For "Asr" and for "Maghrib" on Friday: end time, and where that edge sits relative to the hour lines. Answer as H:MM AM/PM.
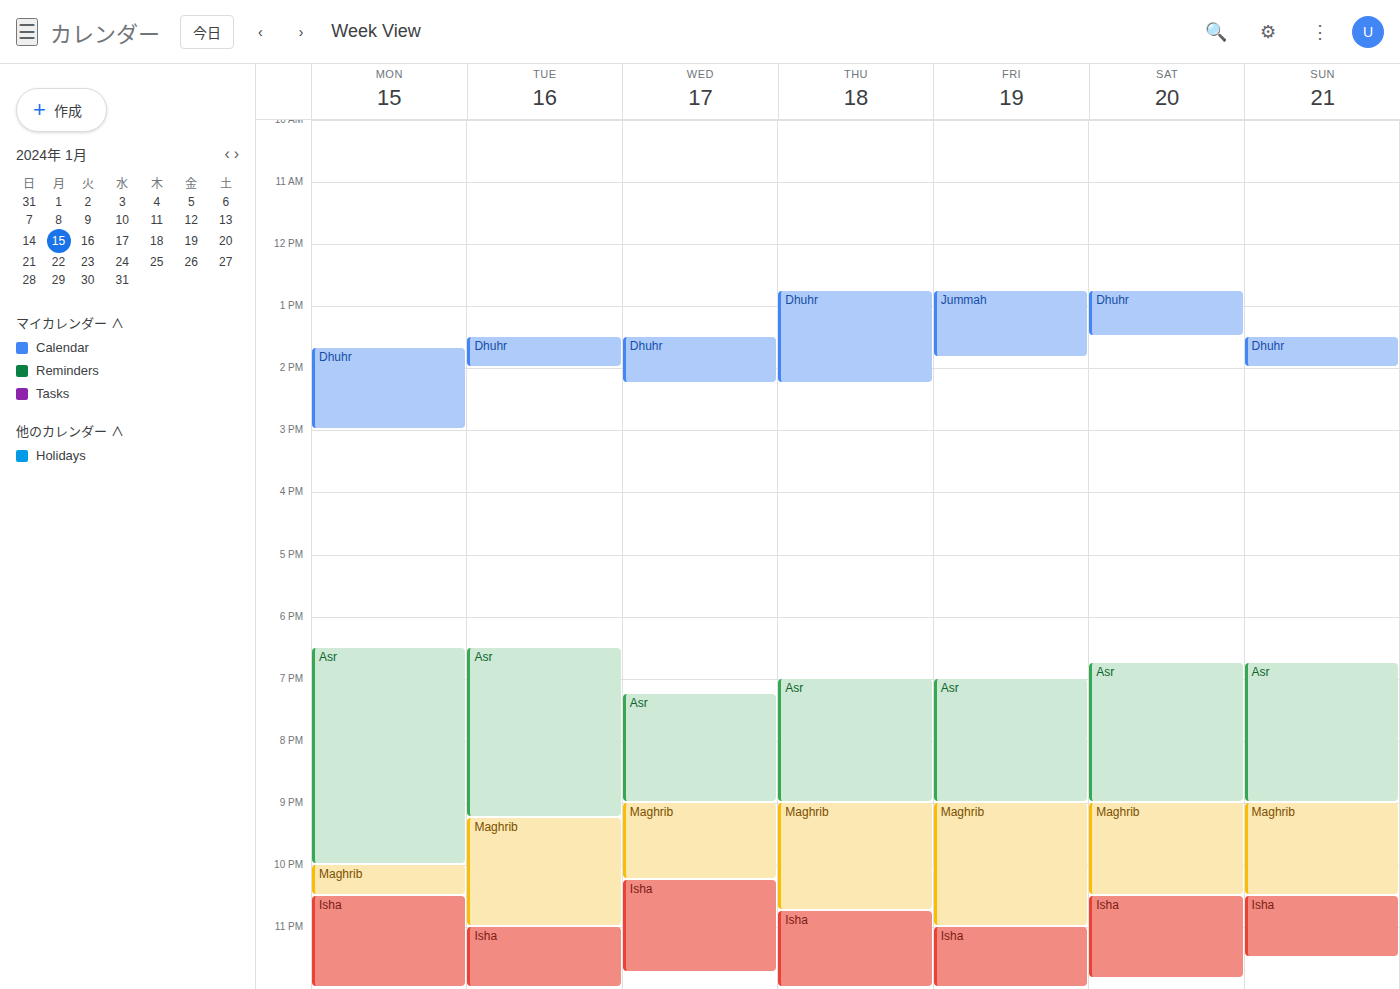
"Asr": 9:00 PM, exactly on the 9 PM line. "Maghrib": 11:00 PM, exactly on the 11 PM line.